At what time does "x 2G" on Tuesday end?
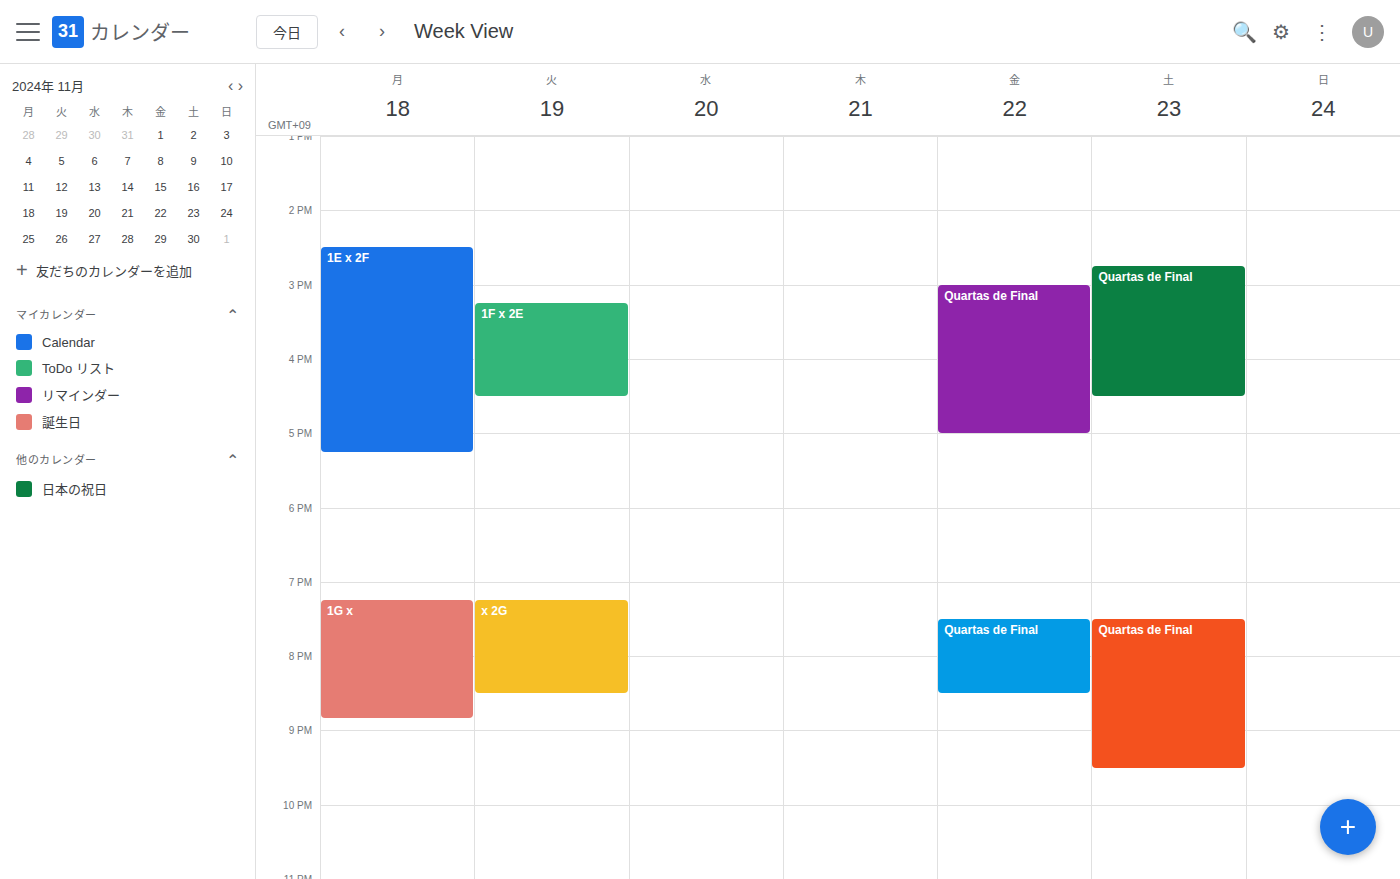
8:30 PM